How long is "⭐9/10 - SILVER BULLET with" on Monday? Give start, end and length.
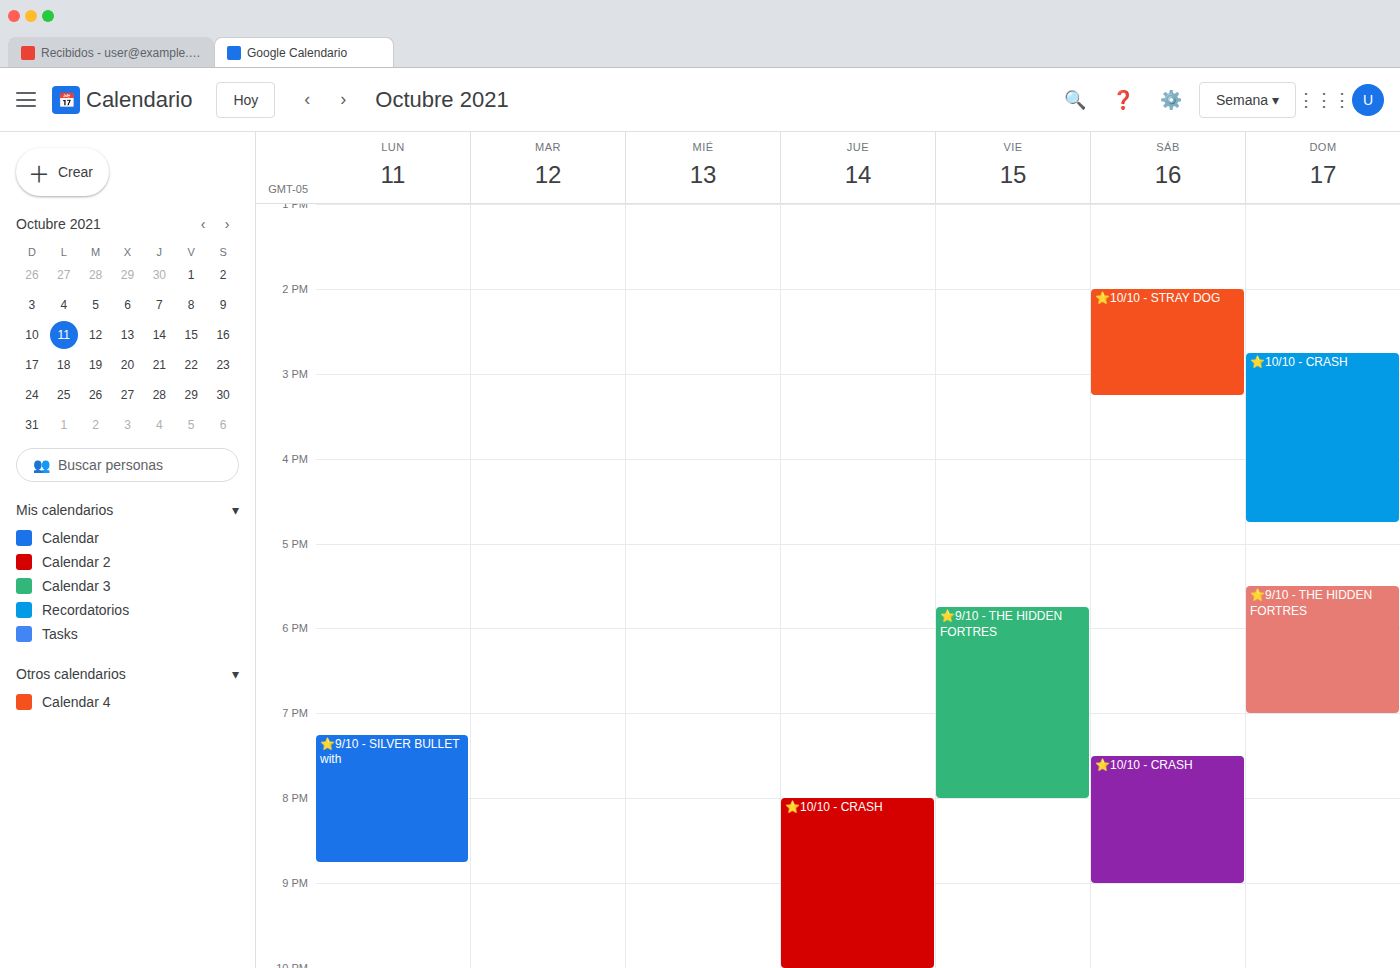
19:15 to 20:45, 1 hour 30 minutes